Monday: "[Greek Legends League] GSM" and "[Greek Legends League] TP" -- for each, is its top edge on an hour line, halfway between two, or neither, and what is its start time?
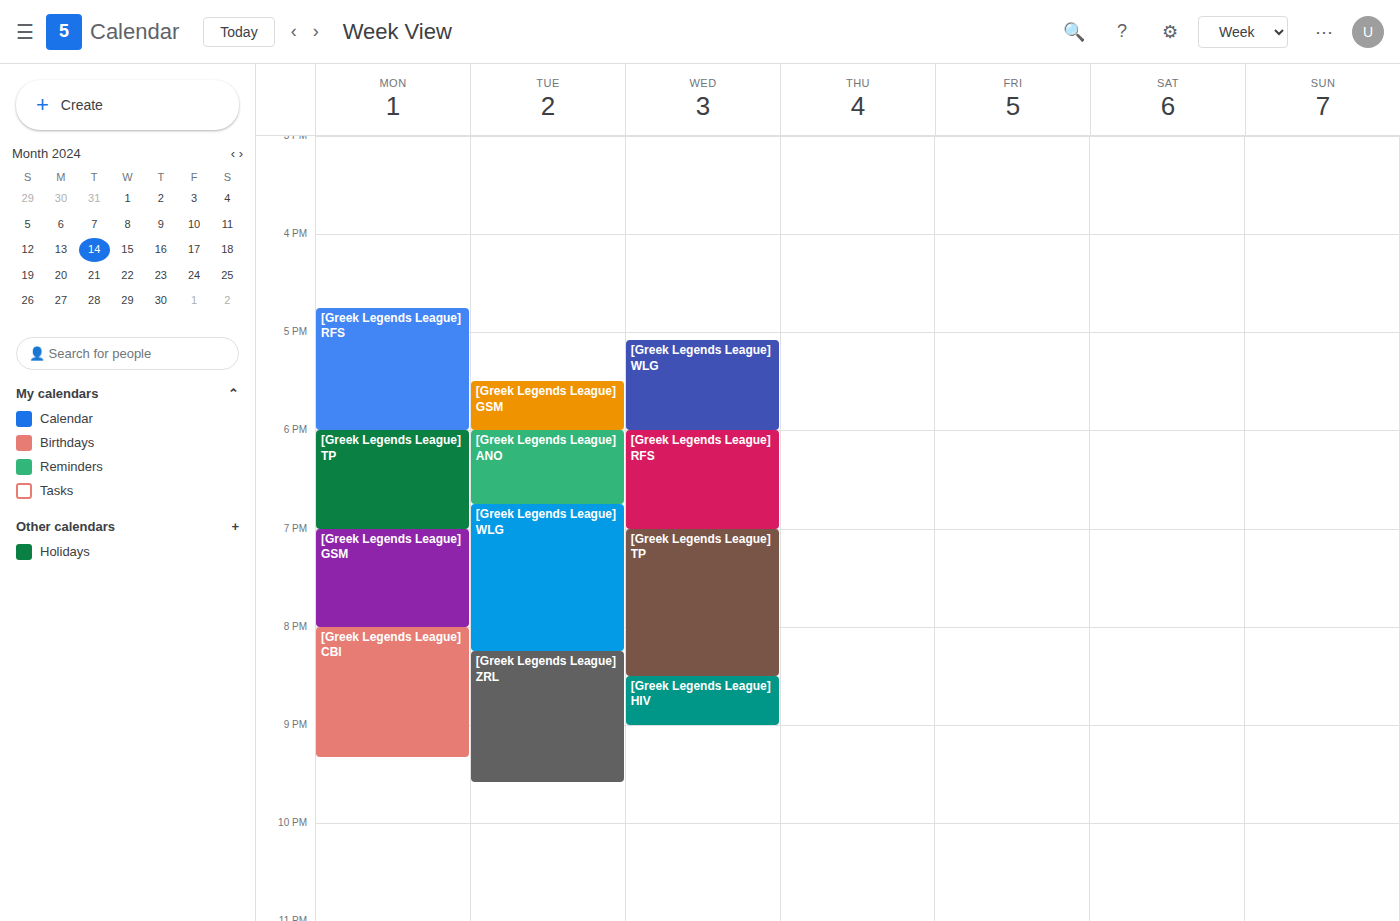
"[Greek Legends League] GSM": 7:00 PM, exactly on the 7 PM line. "[Greek Legends League] TP": 6:00 PM, exactly on the 6 PM line.